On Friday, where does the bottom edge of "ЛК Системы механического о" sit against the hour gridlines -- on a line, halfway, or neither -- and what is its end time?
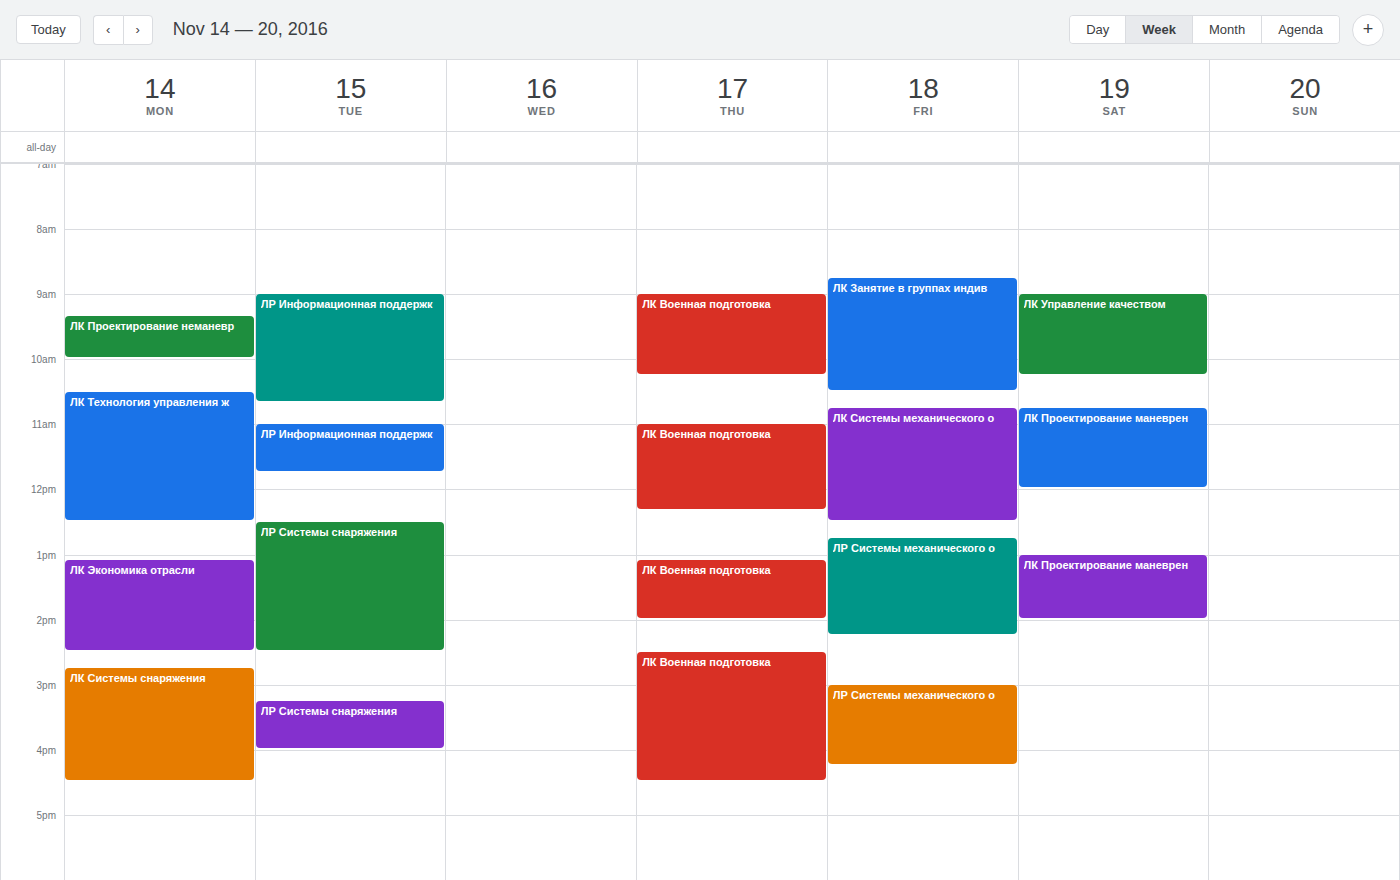
12:30 PM -- halfway between the 12 PM and 1 PM lines.